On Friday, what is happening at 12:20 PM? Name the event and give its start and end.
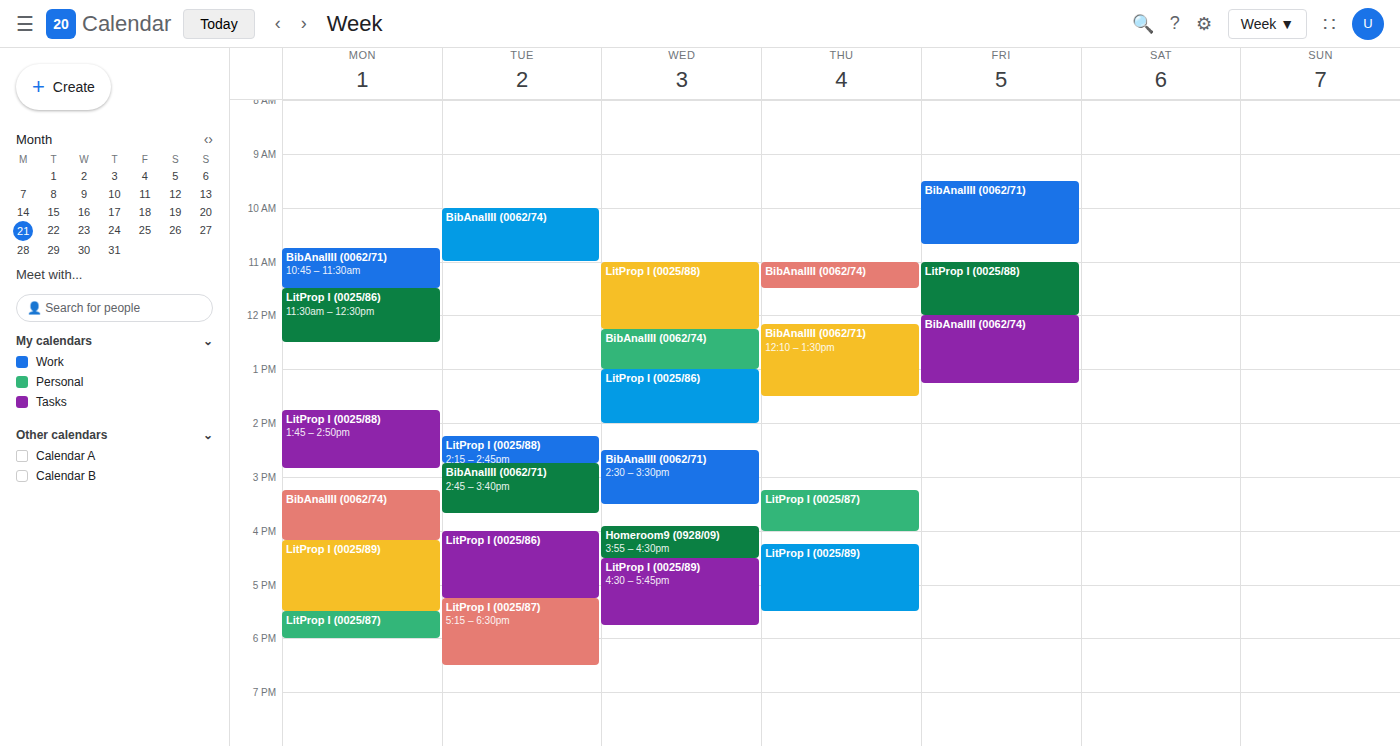
"BibAnalIII (0062/74)", 12:00 PM to 1:15 PM